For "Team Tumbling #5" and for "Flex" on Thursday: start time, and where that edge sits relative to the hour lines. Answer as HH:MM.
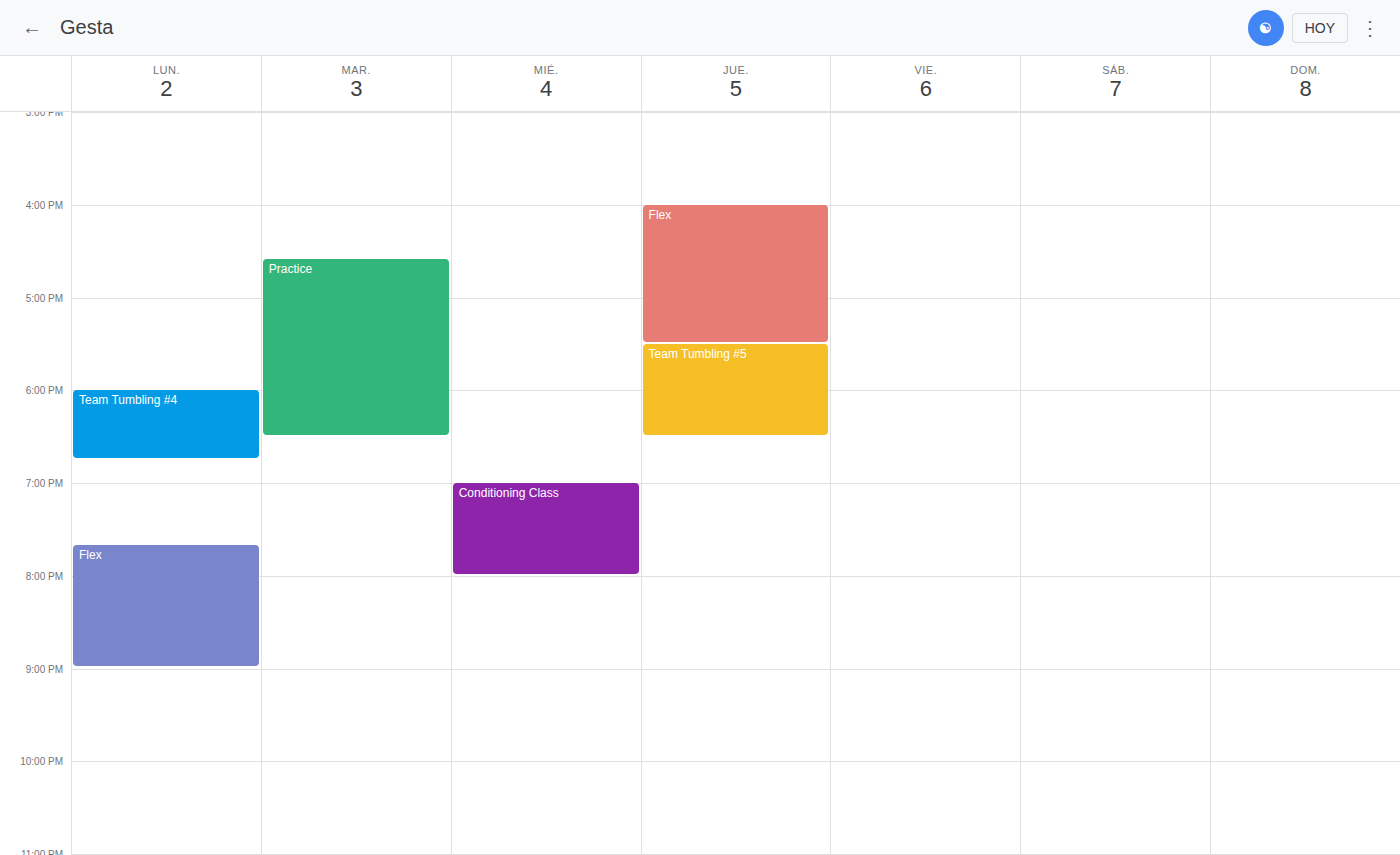
"Team Tumbling #5": 17:30, halfway between the 17:00 and 18:00 lines. "Flex": 16:00, exactly on the 16:00 line.